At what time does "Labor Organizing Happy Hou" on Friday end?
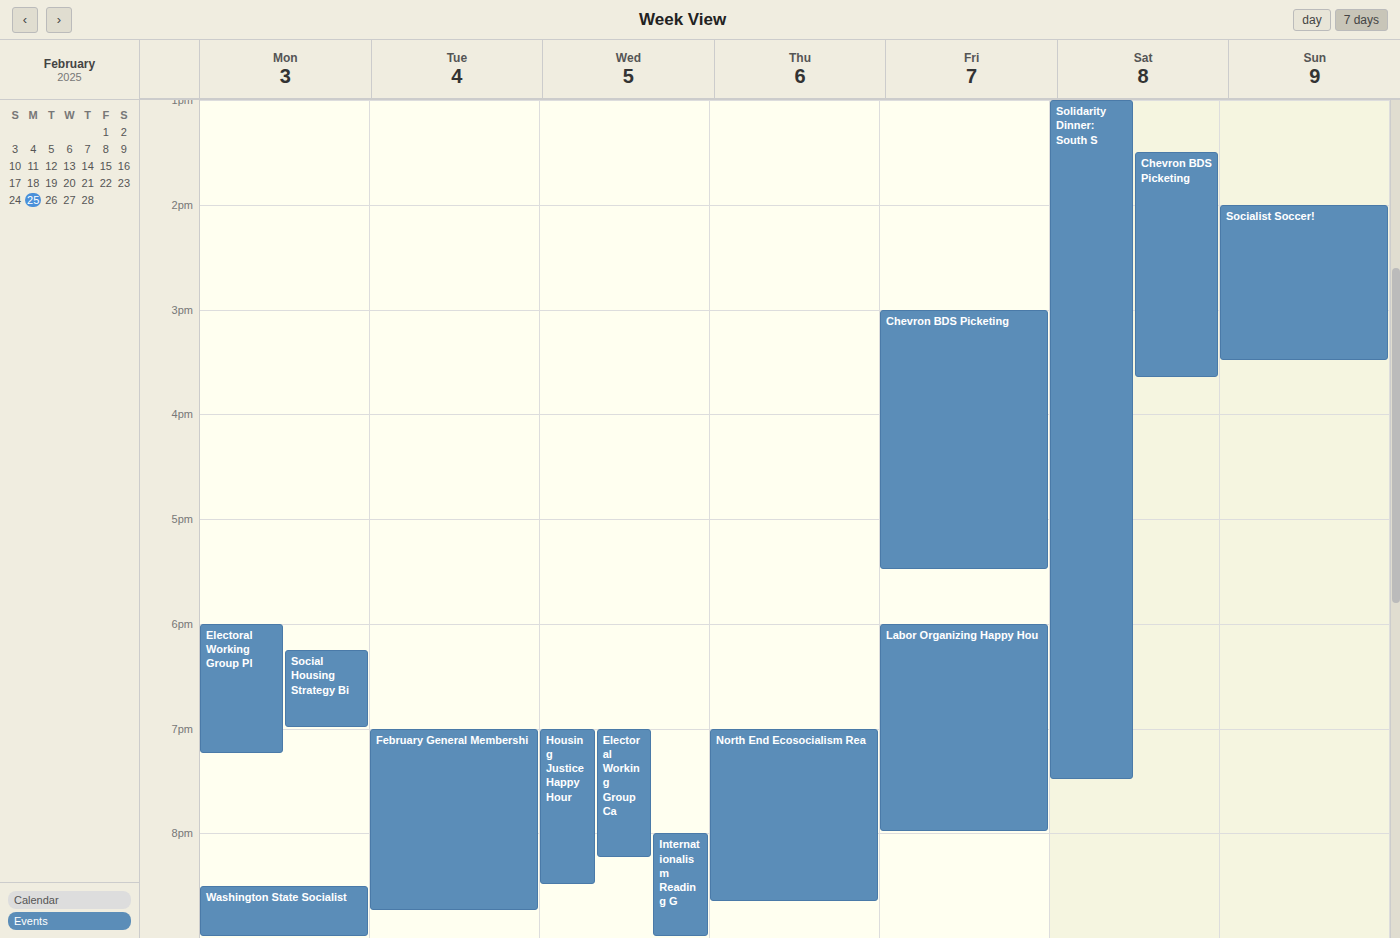
8:00 PM